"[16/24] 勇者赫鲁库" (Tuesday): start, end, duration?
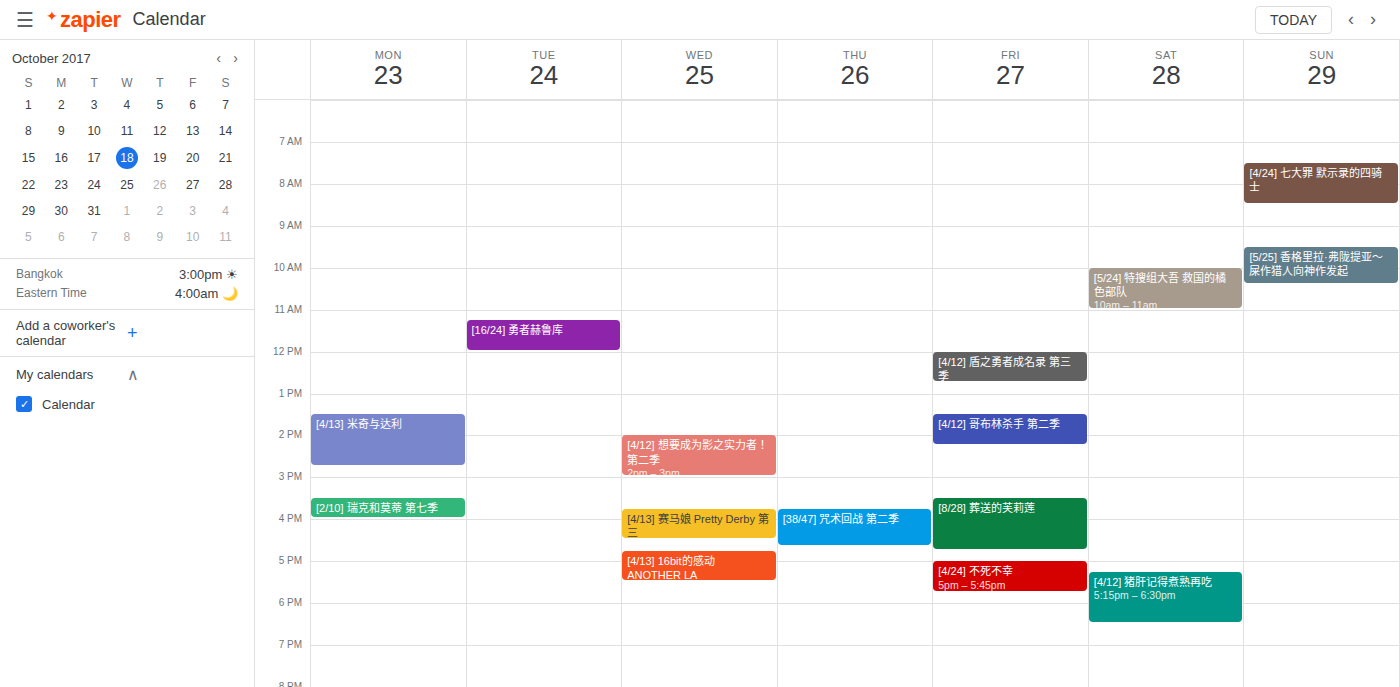
11:15 AM to 12:00 PM, 45 minutes